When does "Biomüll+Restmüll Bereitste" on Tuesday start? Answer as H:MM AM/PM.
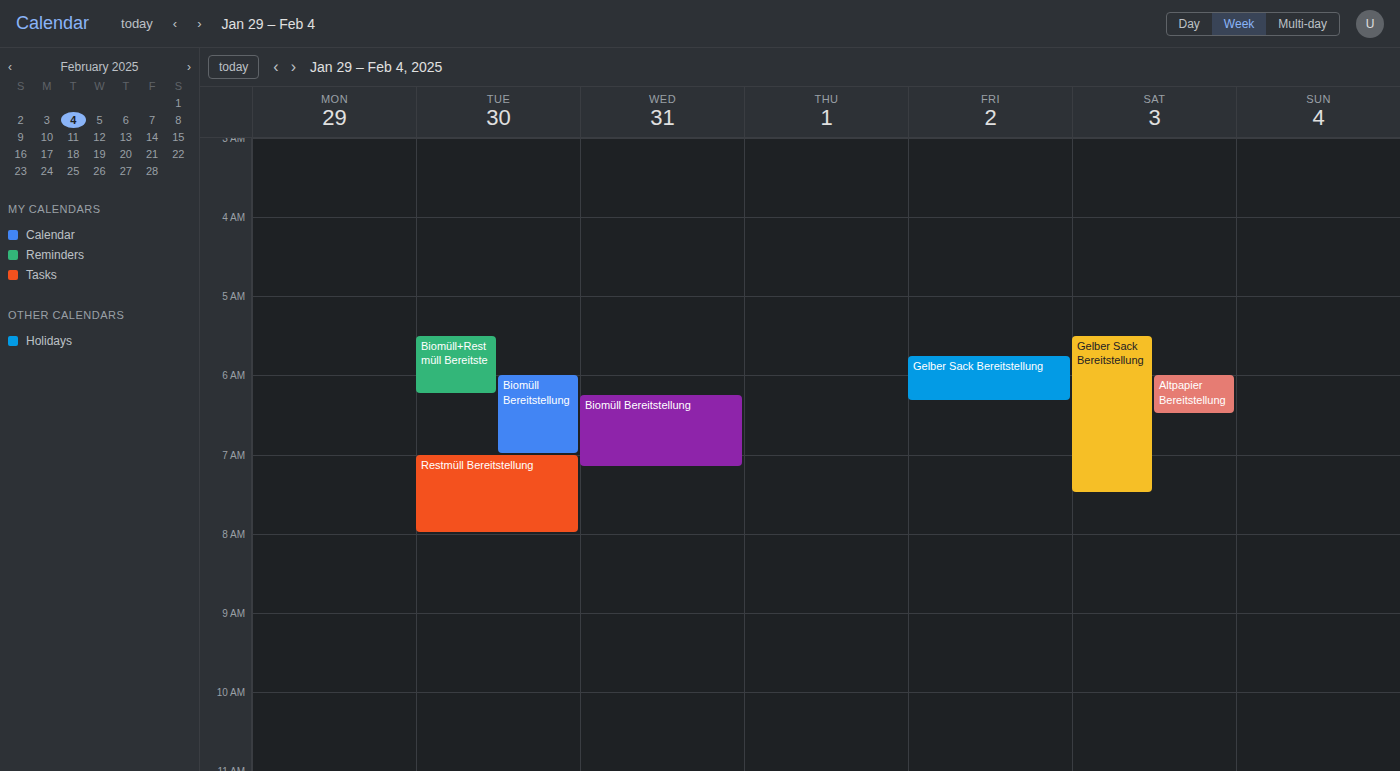
5:30 AM